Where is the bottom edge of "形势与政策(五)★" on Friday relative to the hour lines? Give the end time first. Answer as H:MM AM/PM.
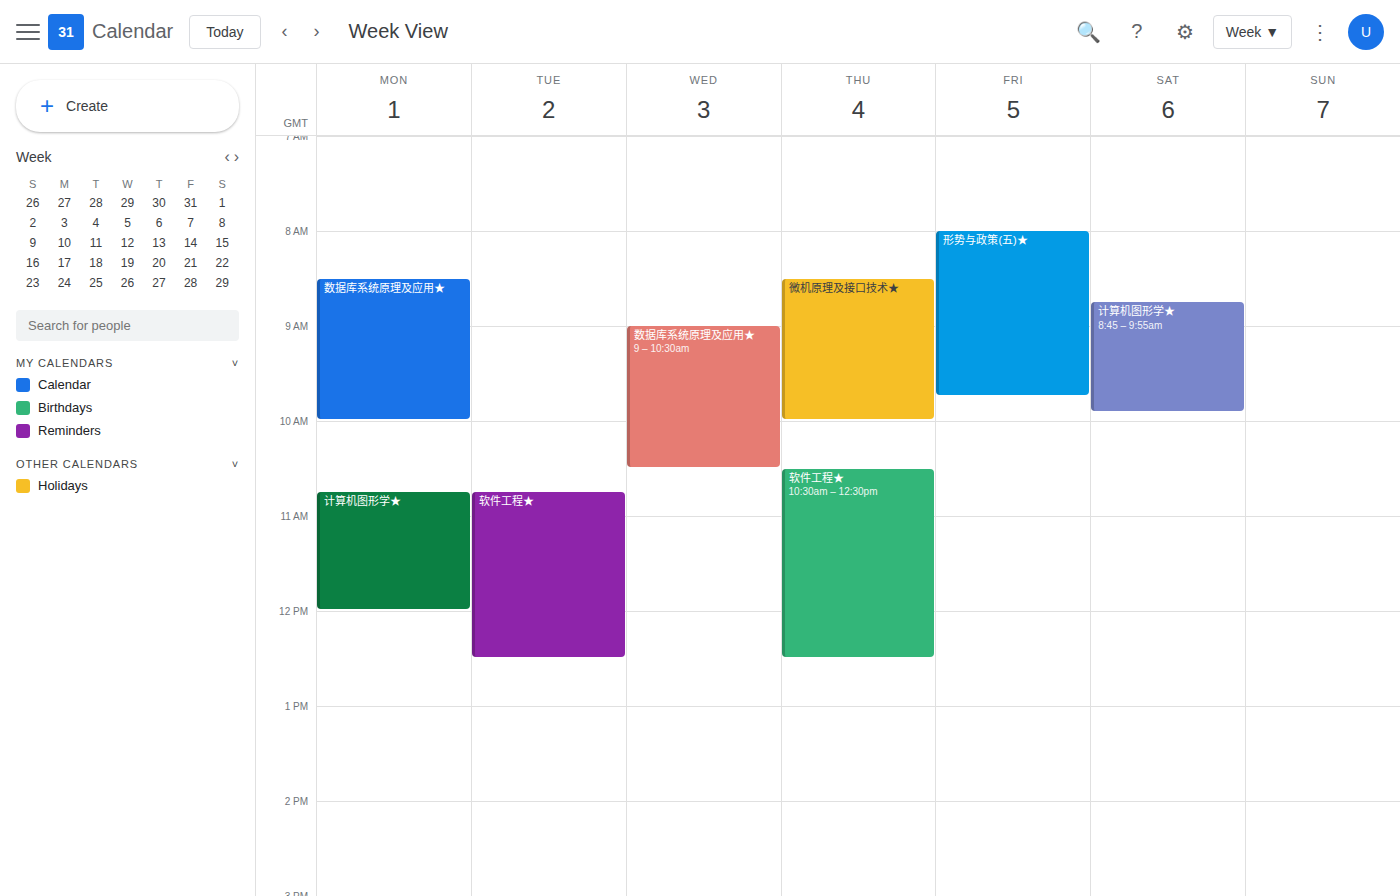
9:45 AM -- neither: three quarters of the way from the 9 AM line to the 10 AM line.